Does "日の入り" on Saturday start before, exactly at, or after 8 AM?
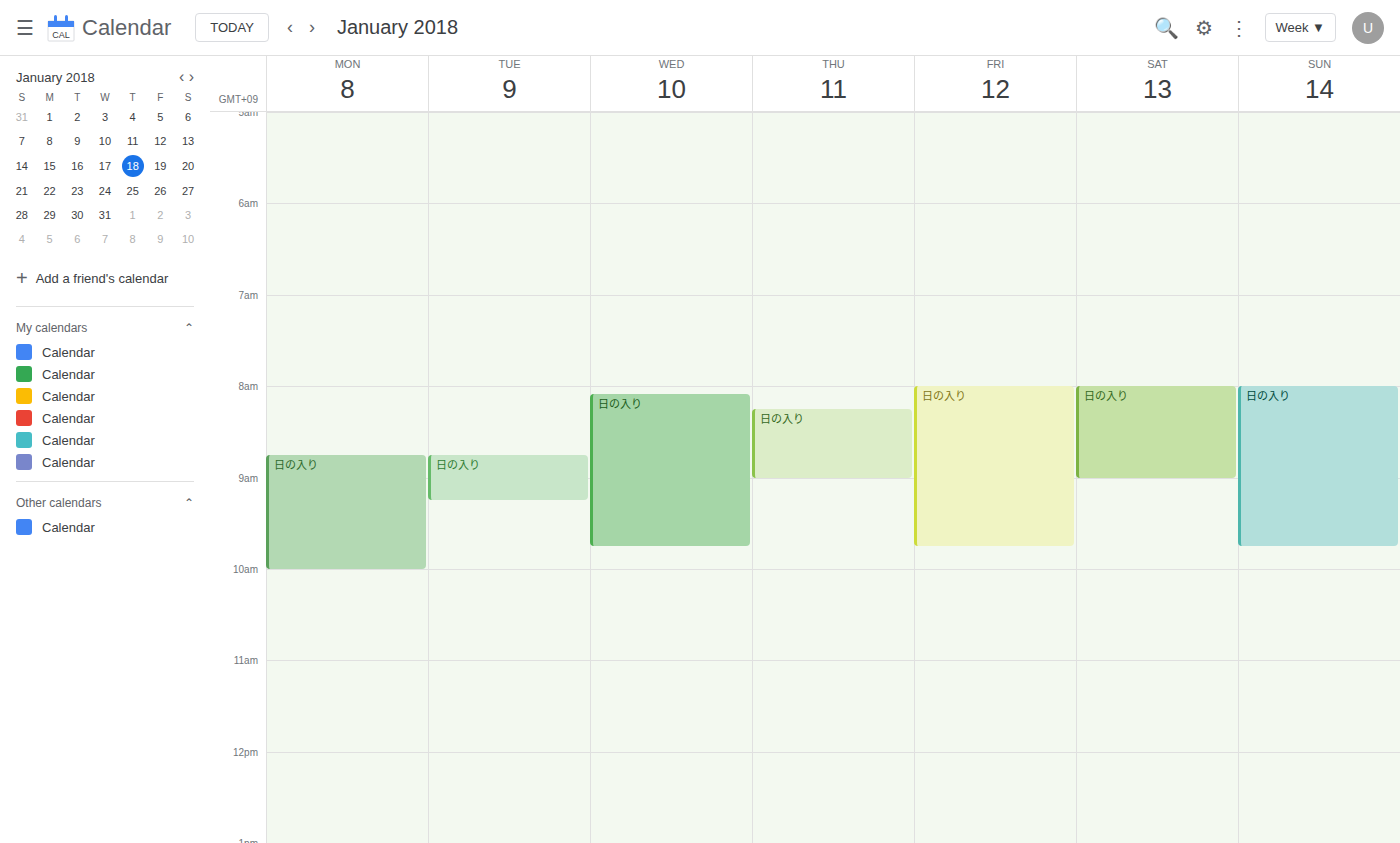
8:00 AM -- exactly at 8 AM, on the 8 AM line.